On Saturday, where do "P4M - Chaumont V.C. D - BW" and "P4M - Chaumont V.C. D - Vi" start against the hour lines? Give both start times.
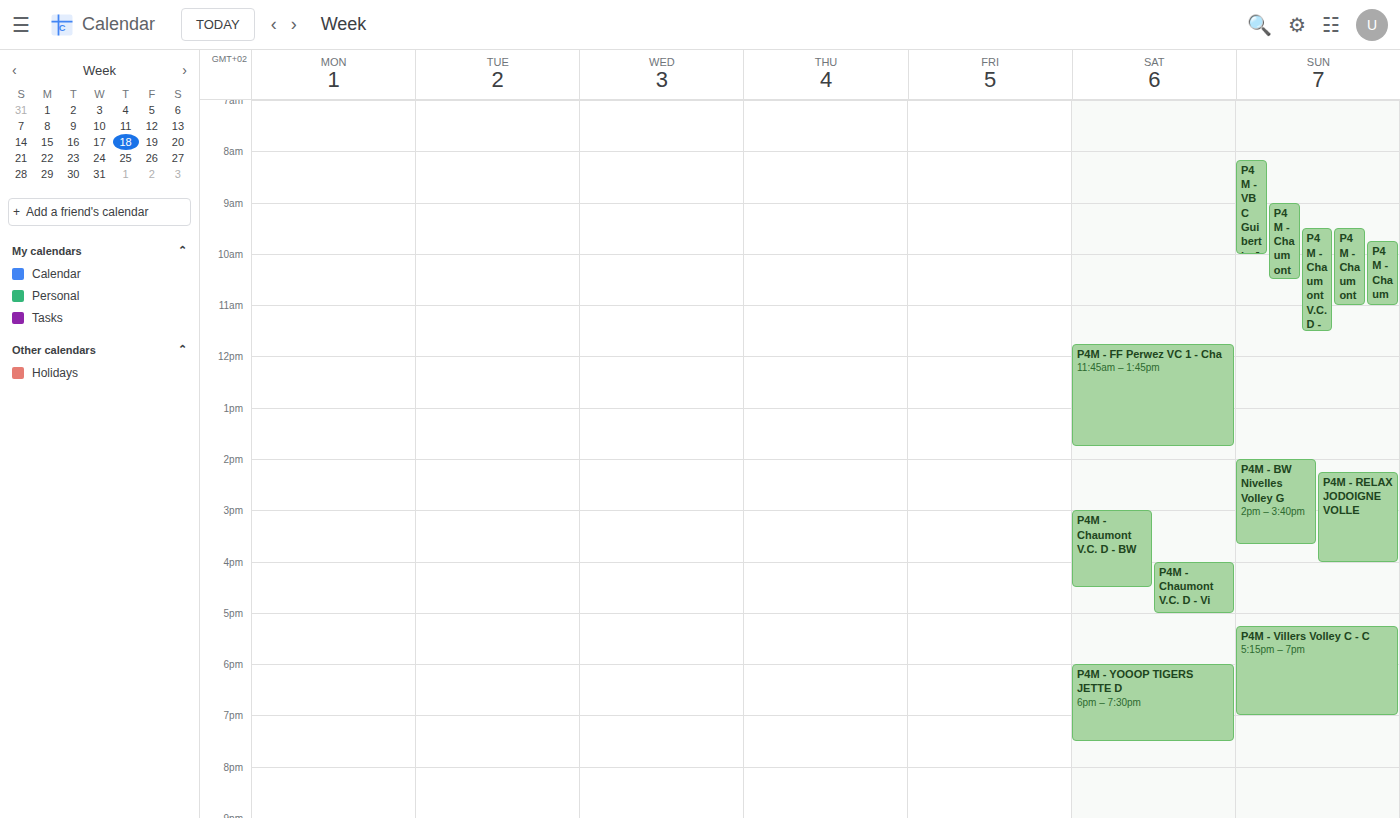
"P4M - Chaumont V.C. D - BW": 15:00, exactly on the 15:00 line. "P4M - Chaumont V.C. D - Vi": 16:00, exactly on the 16:00 line.